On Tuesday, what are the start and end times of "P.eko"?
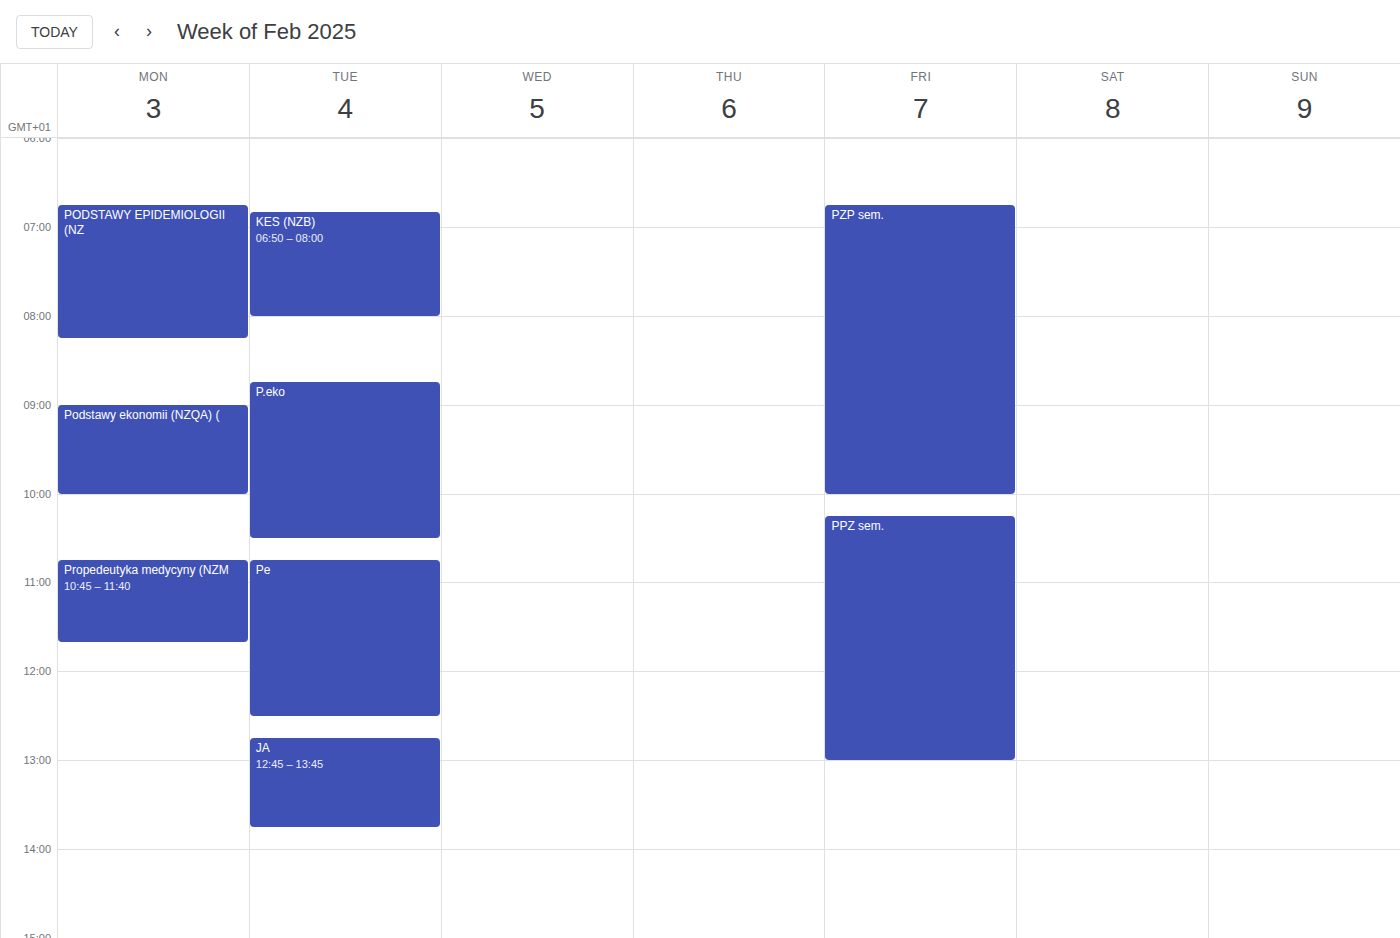
08:45 to 10:30